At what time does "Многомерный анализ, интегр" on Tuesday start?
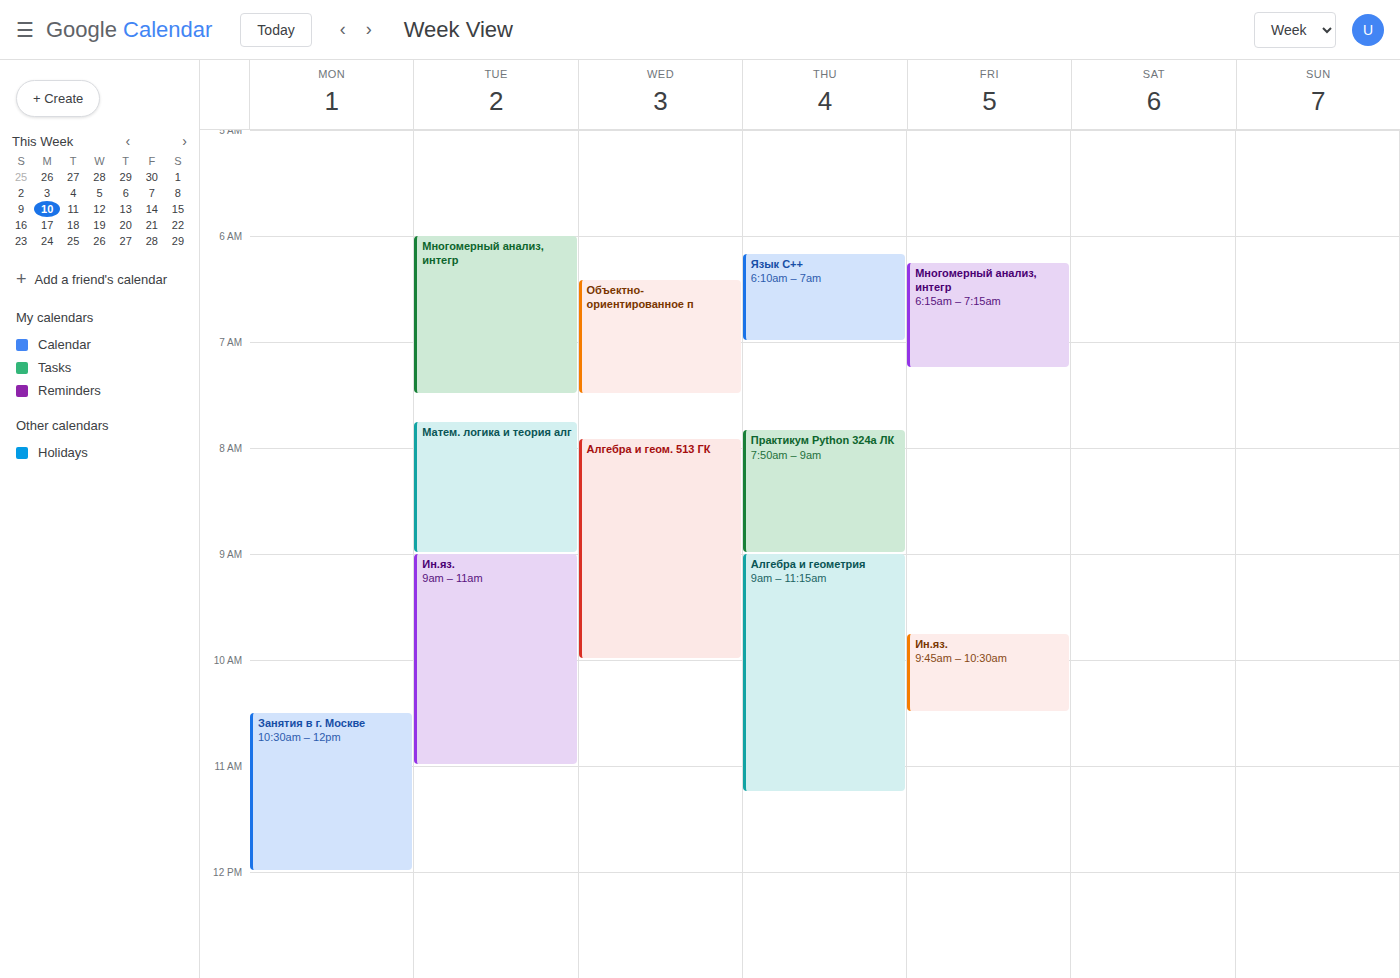
6:00 AM